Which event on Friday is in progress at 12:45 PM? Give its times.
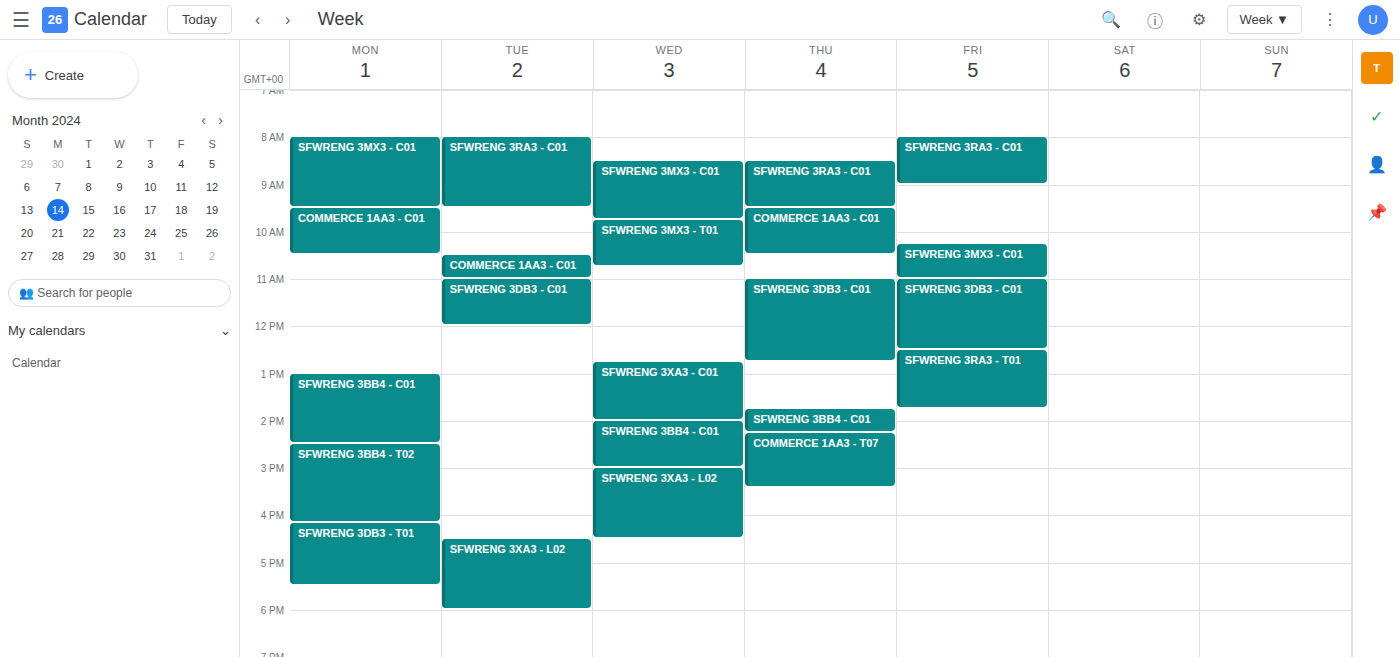
"SFWRENG 3RA3 - T01", 12:30 PM to 1:45 PM